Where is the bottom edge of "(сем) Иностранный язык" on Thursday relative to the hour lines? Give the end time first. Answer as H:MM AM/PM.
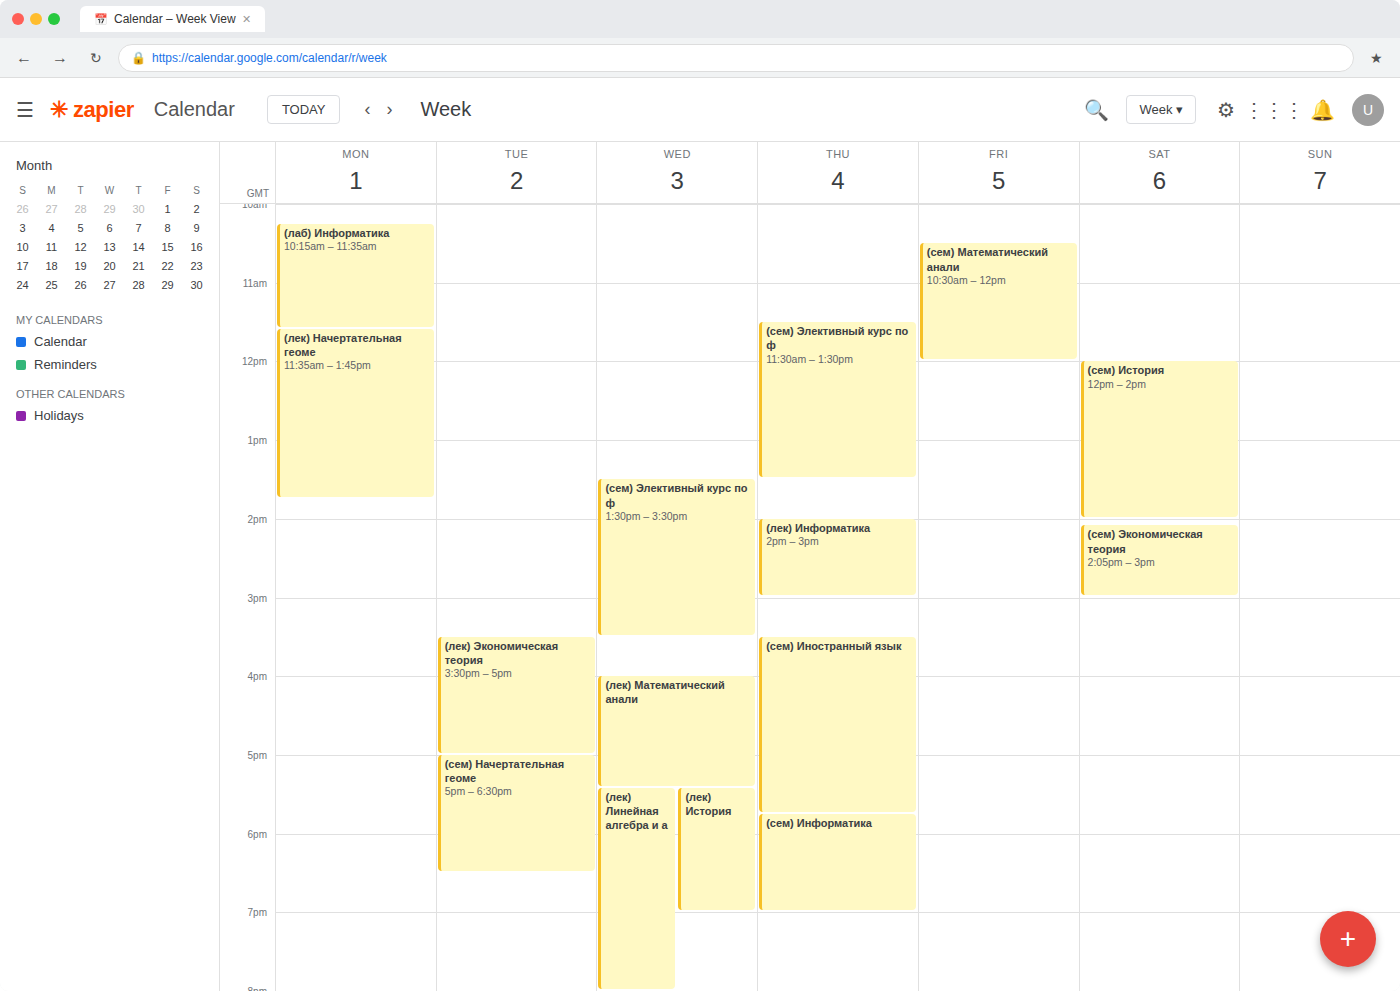
5:45 PM -- neither: three quarters of the way from the 5 PM line to the 6 PM line.